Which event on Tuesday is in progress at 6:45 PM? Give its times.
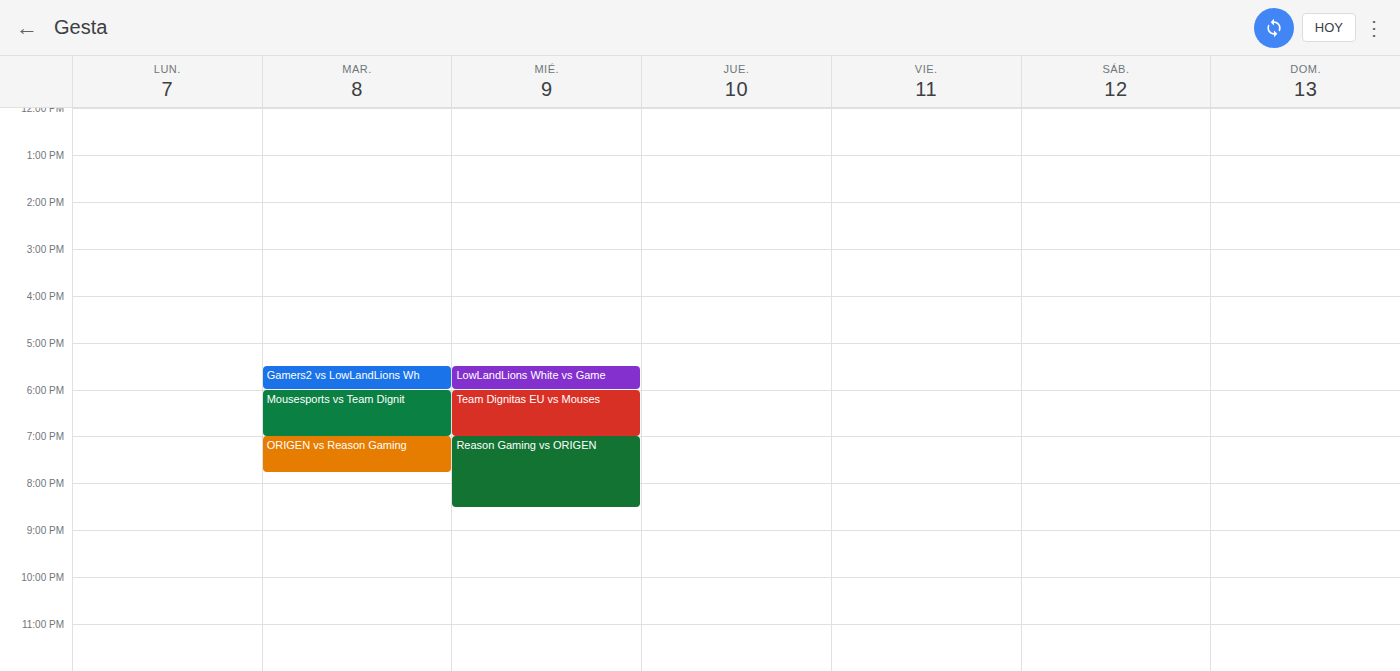
"Mousesports vs Team Dignit", 6:00 PM to 7:00 PM